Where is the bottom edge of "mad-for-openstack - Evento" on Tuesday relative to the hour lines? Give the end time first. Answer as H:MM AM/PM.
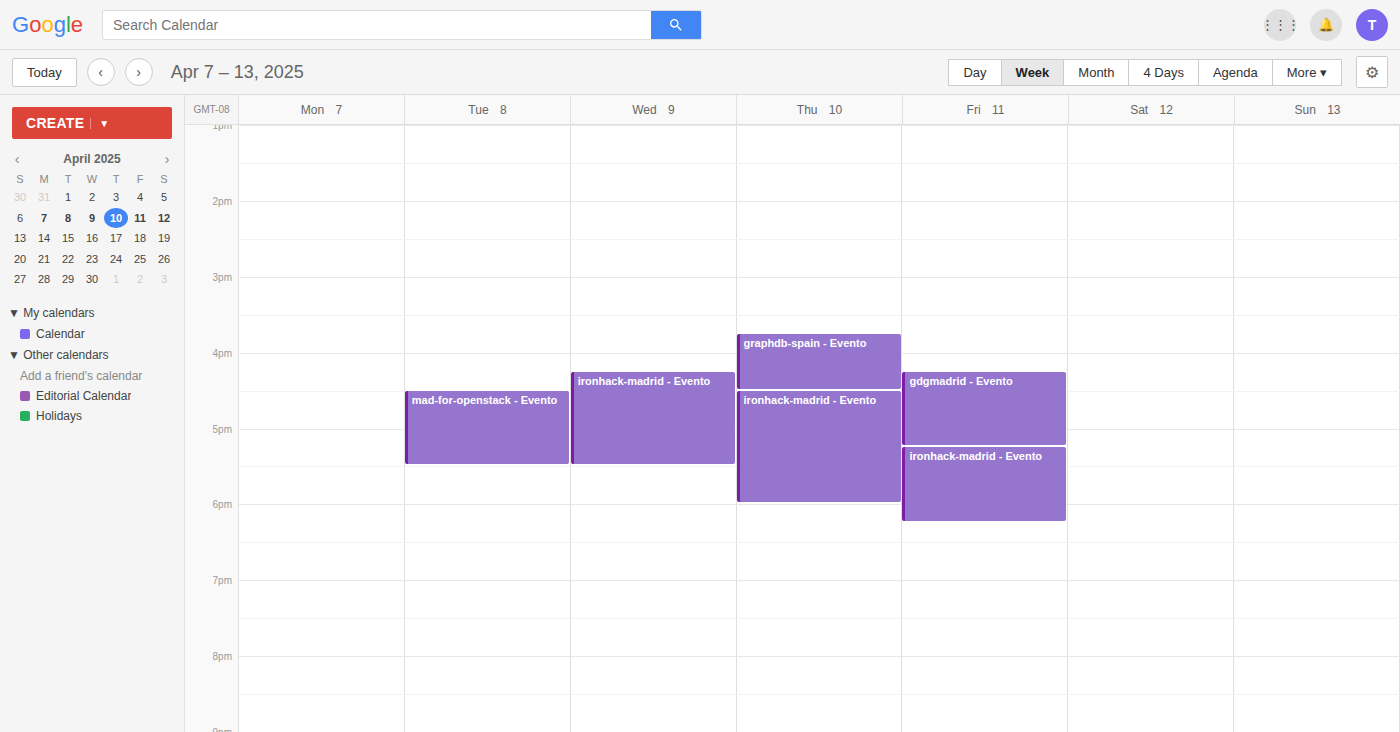
5:30 PM -- halfway between the 5 PM and 6 PM lines.